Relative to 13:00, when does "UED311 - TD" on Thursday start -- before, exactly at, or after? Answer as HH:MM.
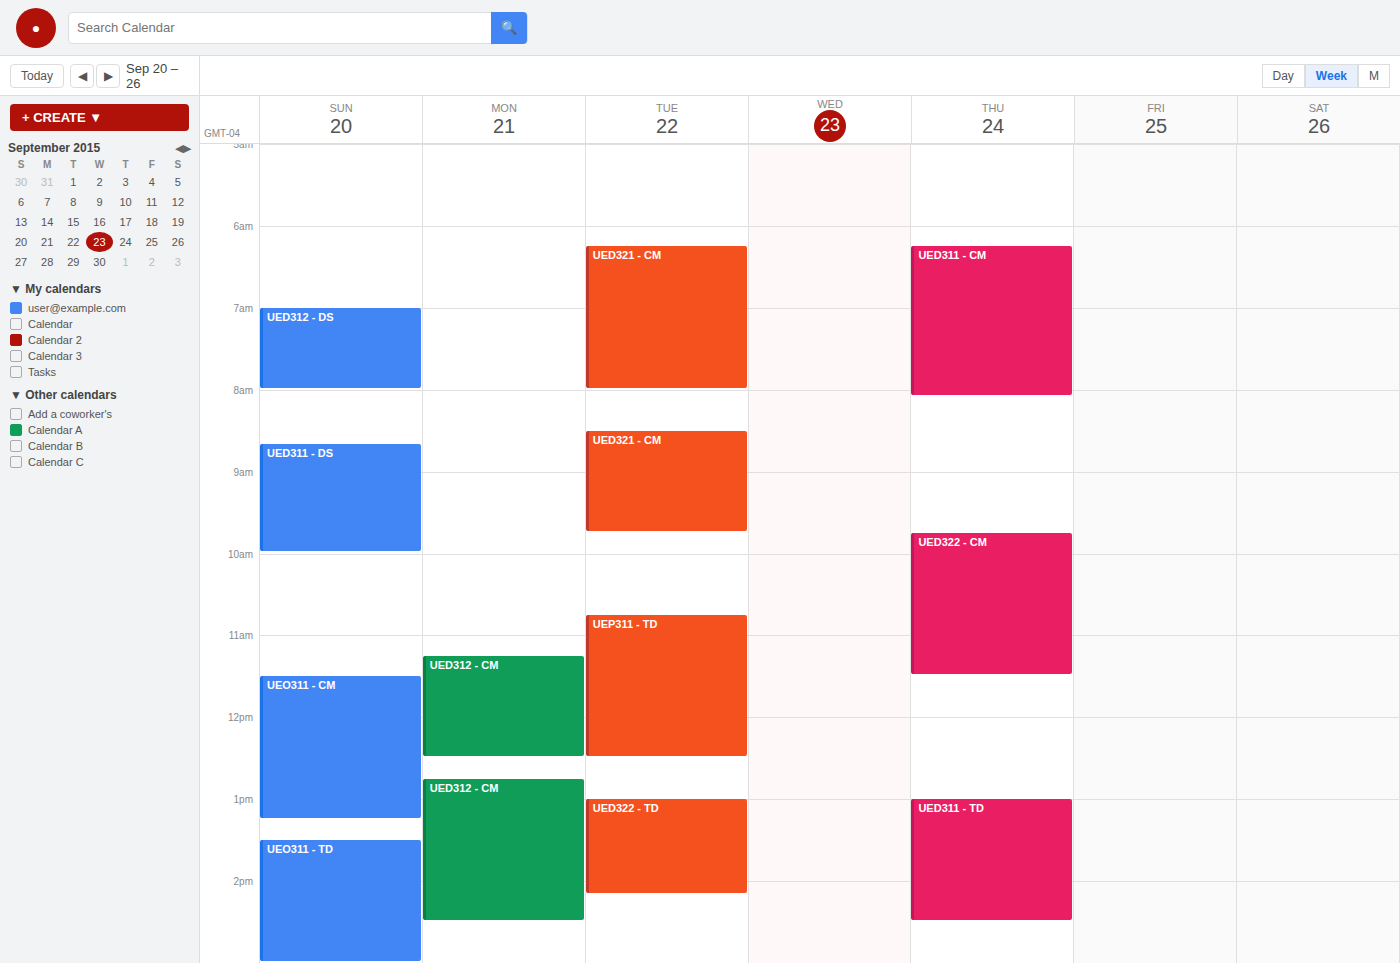
13:00 -- exactly at 13:00, on the 13:00 line.